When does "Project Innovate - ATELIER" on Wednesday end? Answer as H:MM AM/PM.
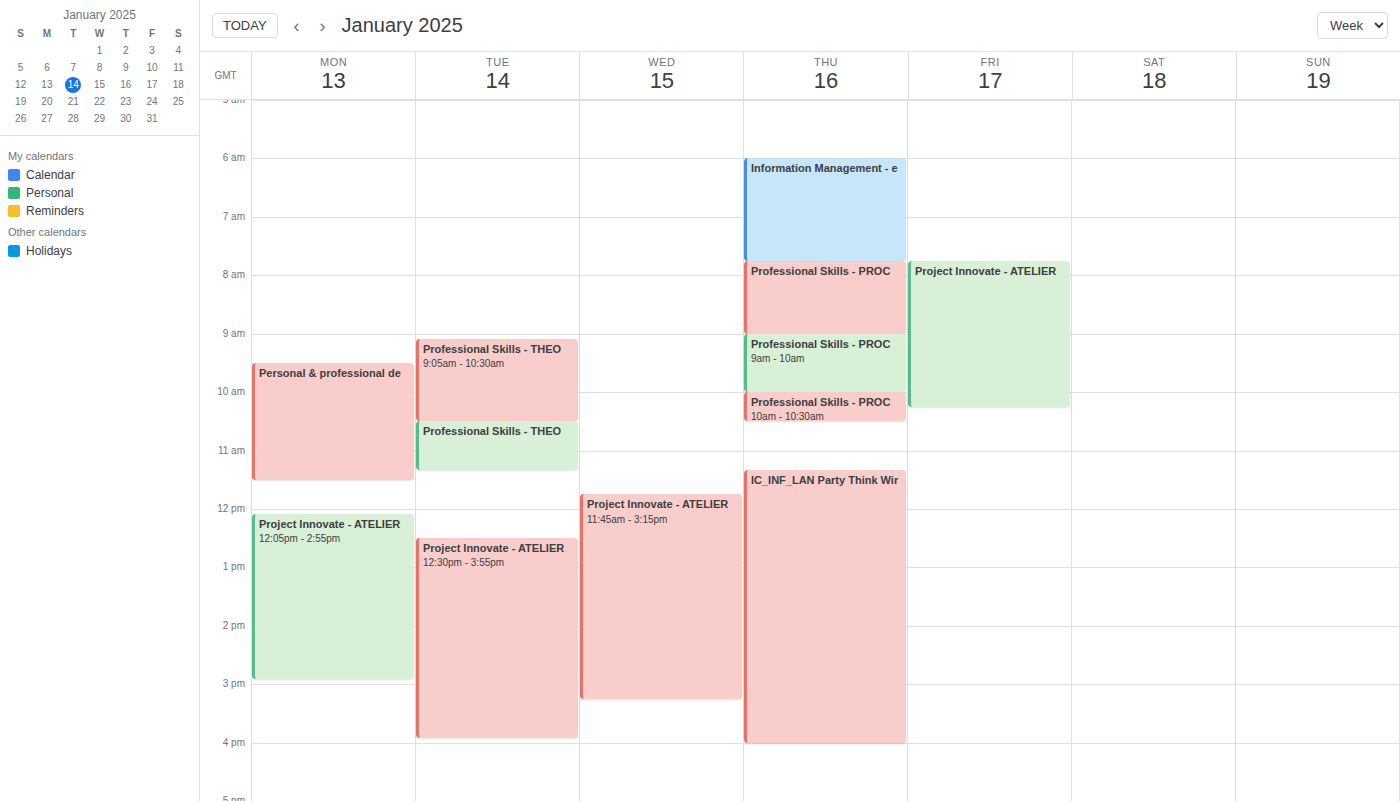
3:15 PM